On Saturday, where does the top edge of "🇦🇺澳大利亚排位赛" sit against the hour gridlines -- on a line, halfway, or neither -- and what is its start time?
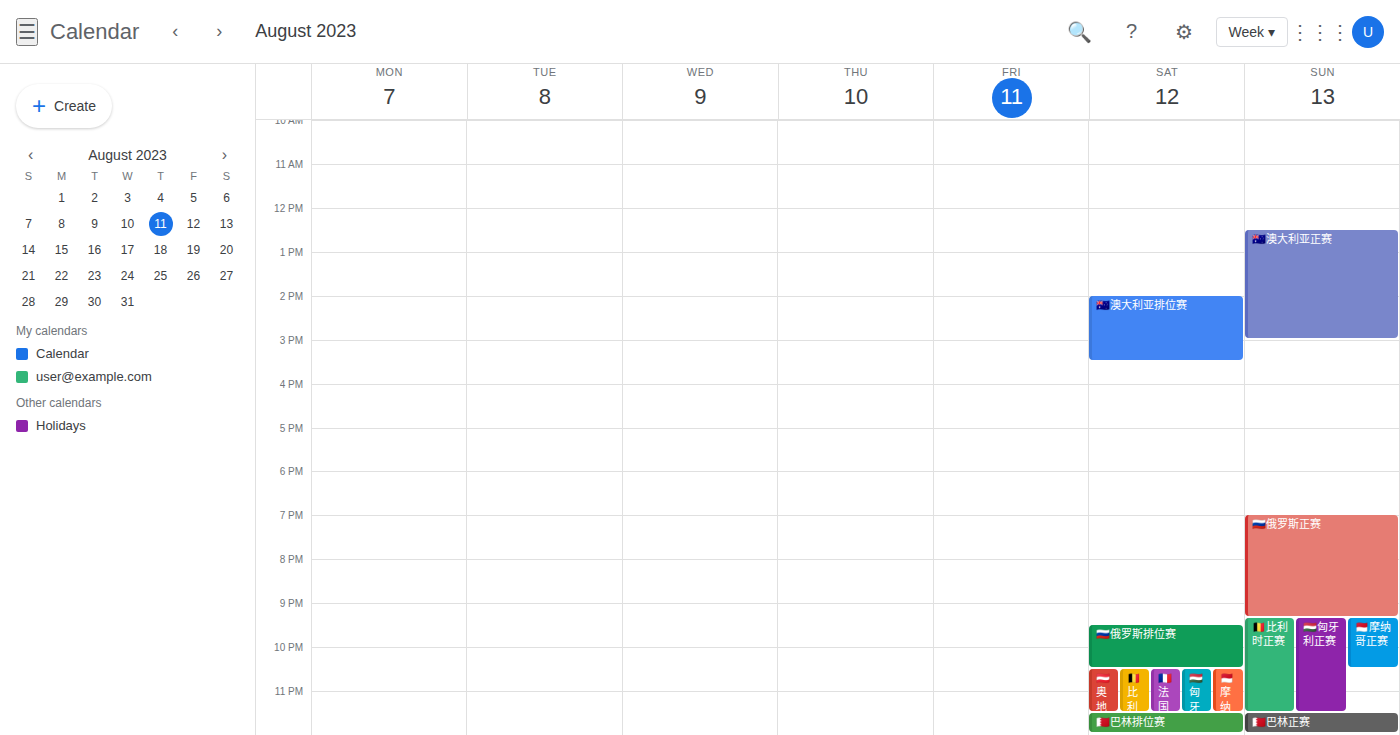
2:00 PM -- exactly on the 2 PM line.